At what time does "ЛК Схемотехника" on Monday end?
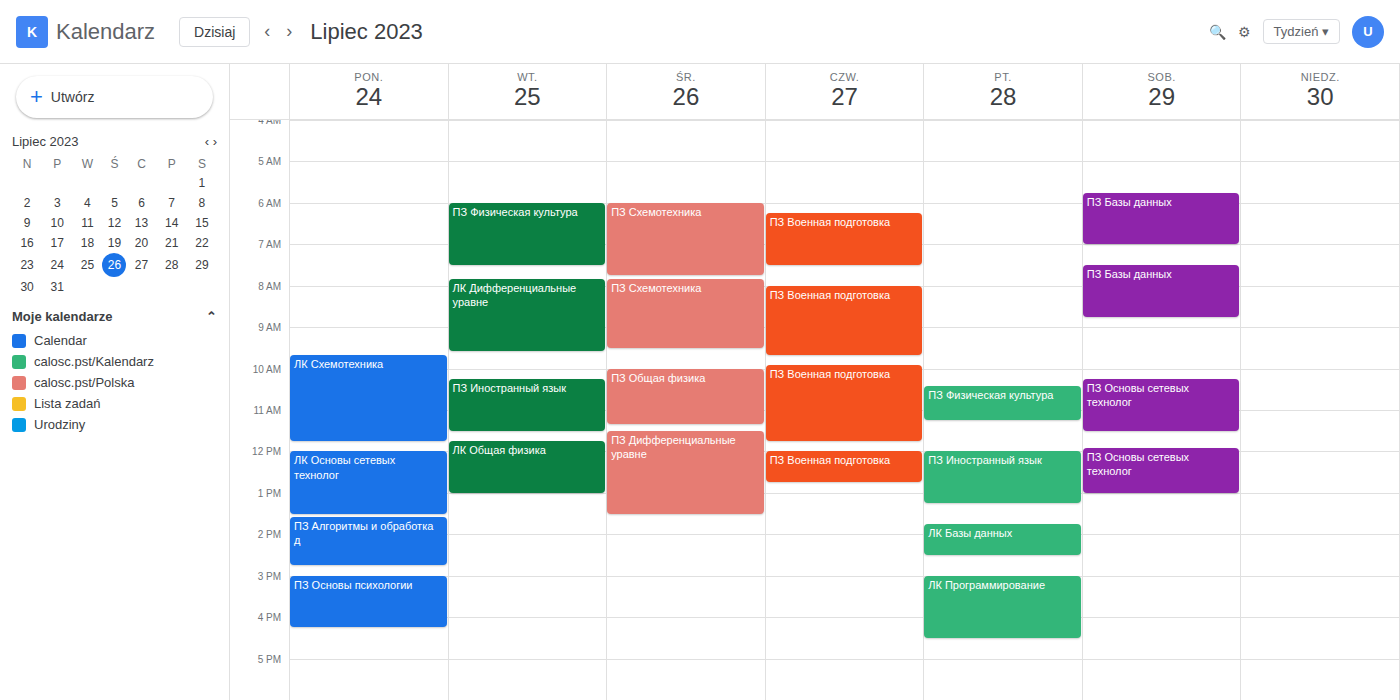
11:45 AM